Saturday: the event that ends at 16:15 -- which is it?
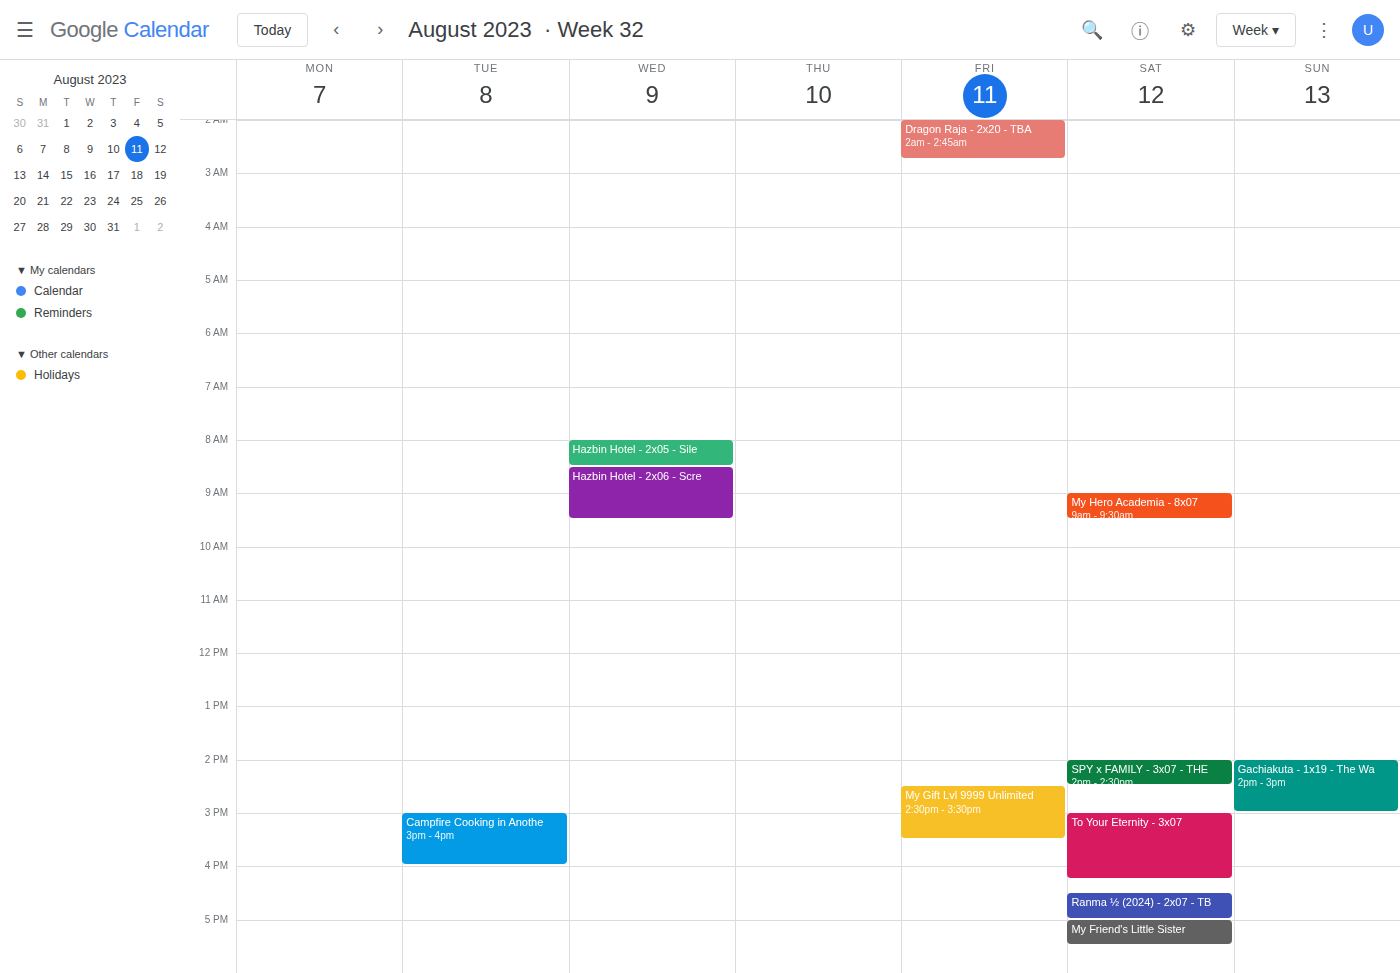
"To Your Eternity - 3x07"